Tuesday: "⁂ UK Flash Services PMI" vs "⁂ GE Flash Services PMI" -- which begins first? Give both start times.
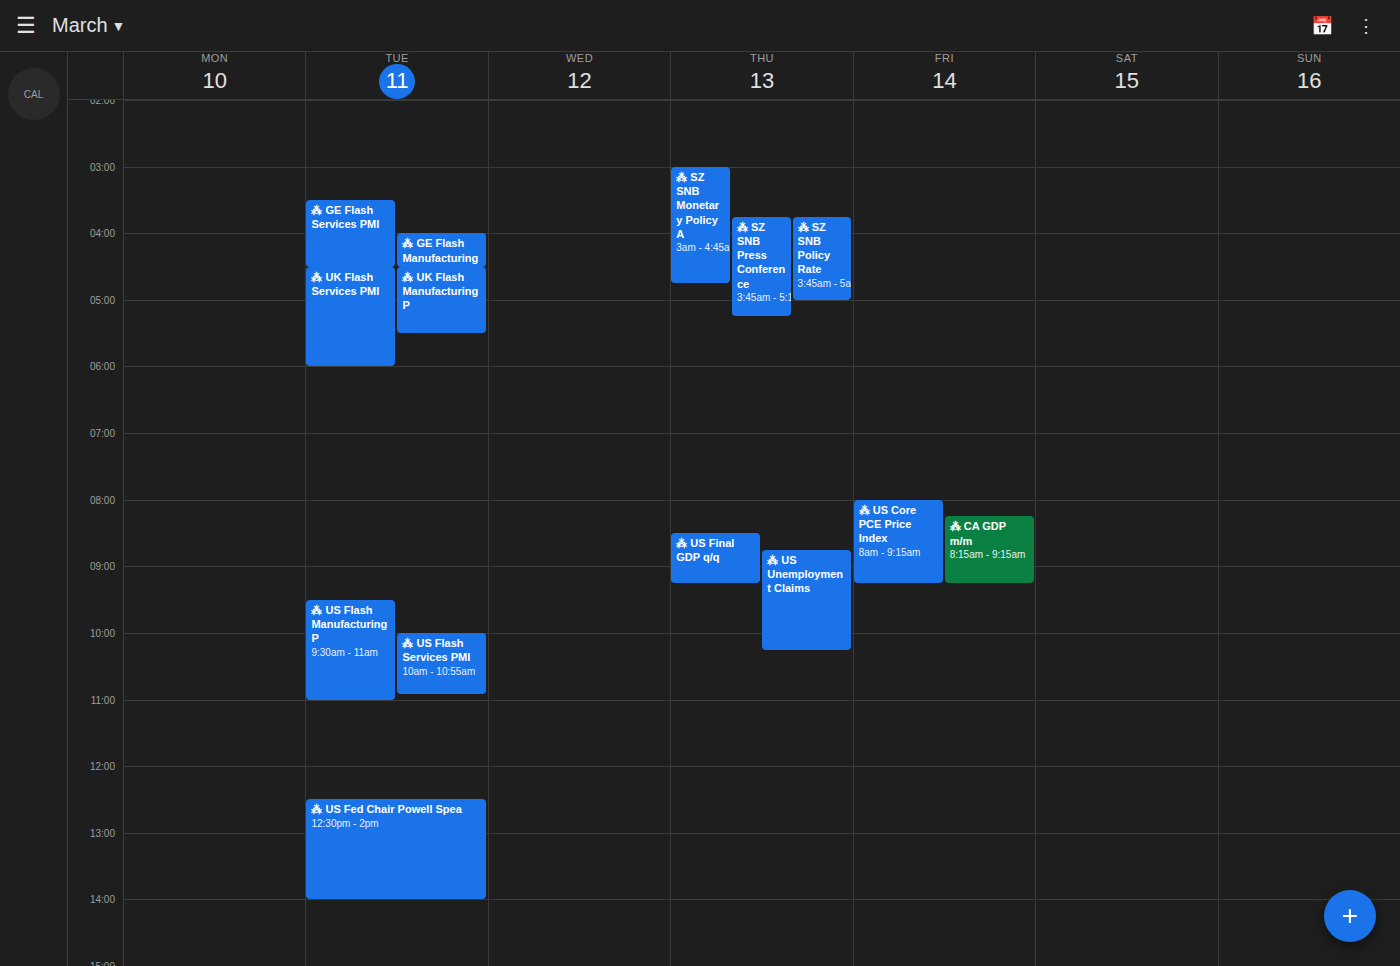
"⁂ GE Flash Services PMI" 03:30; "⁂ UK Flash Services PMI" 04:30.